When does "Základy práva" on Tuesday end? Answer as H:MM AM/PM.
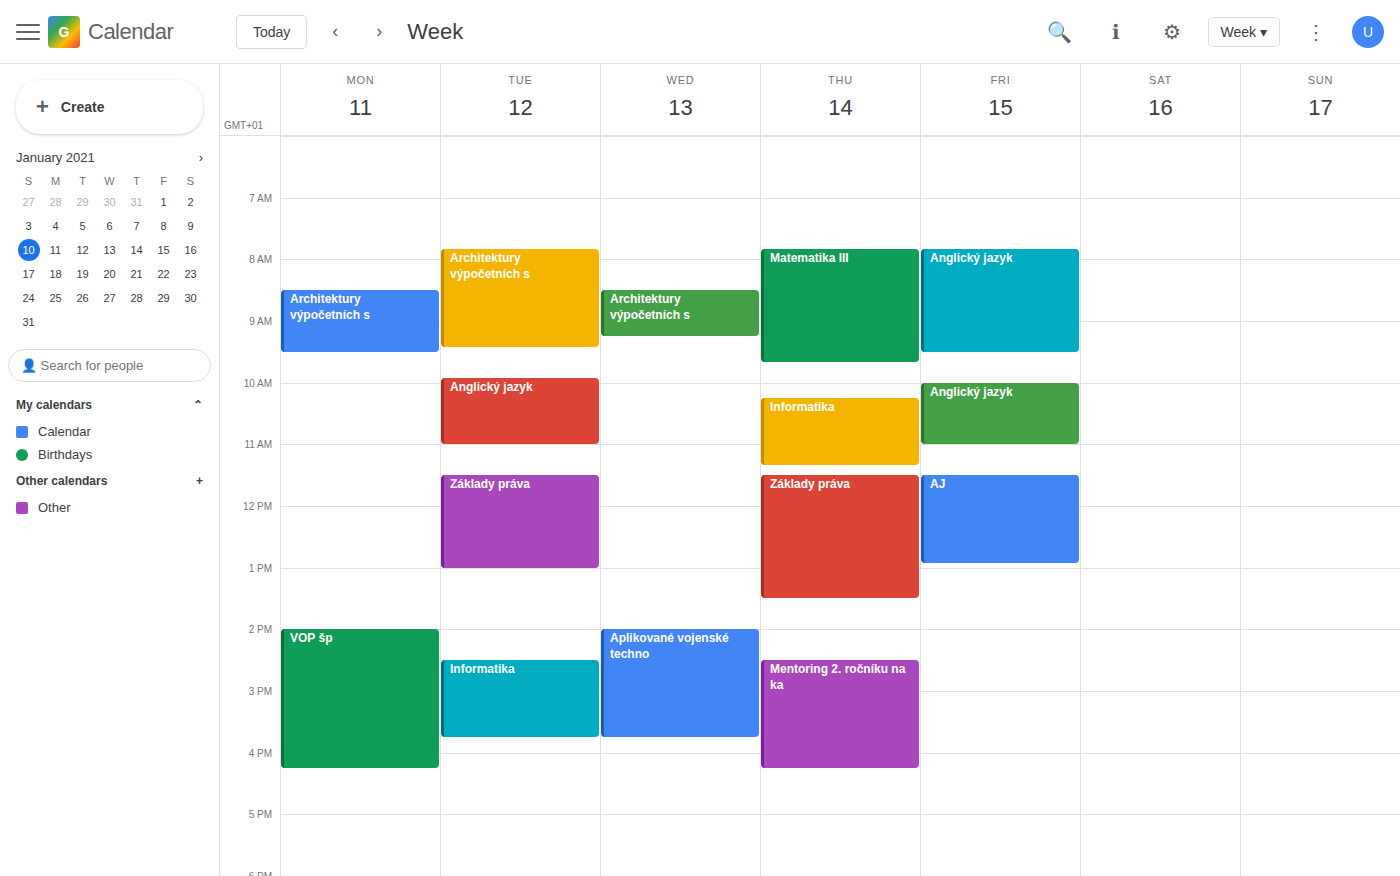
1:00 PM